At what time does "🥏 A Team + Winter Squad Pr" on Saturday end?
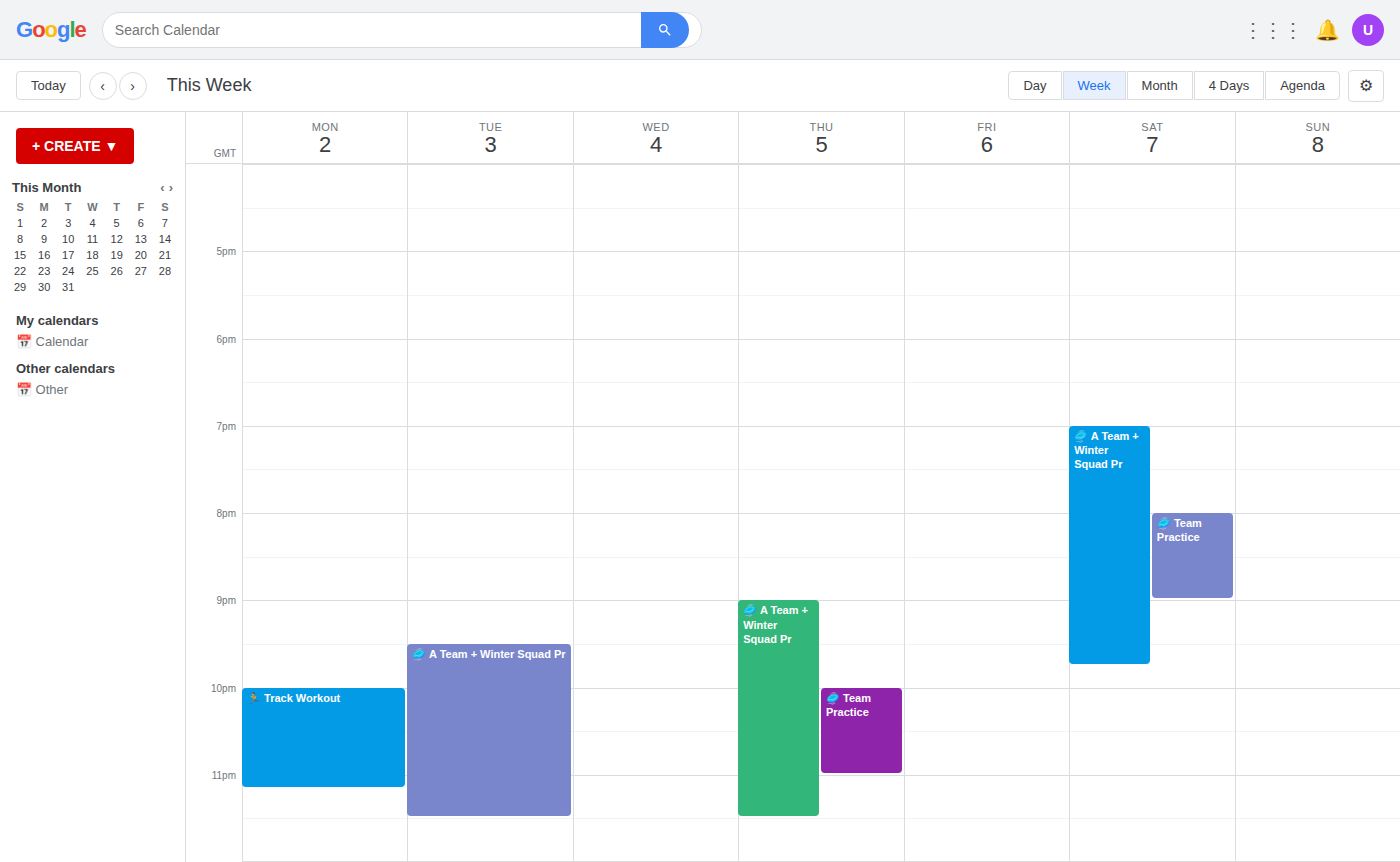
21:45